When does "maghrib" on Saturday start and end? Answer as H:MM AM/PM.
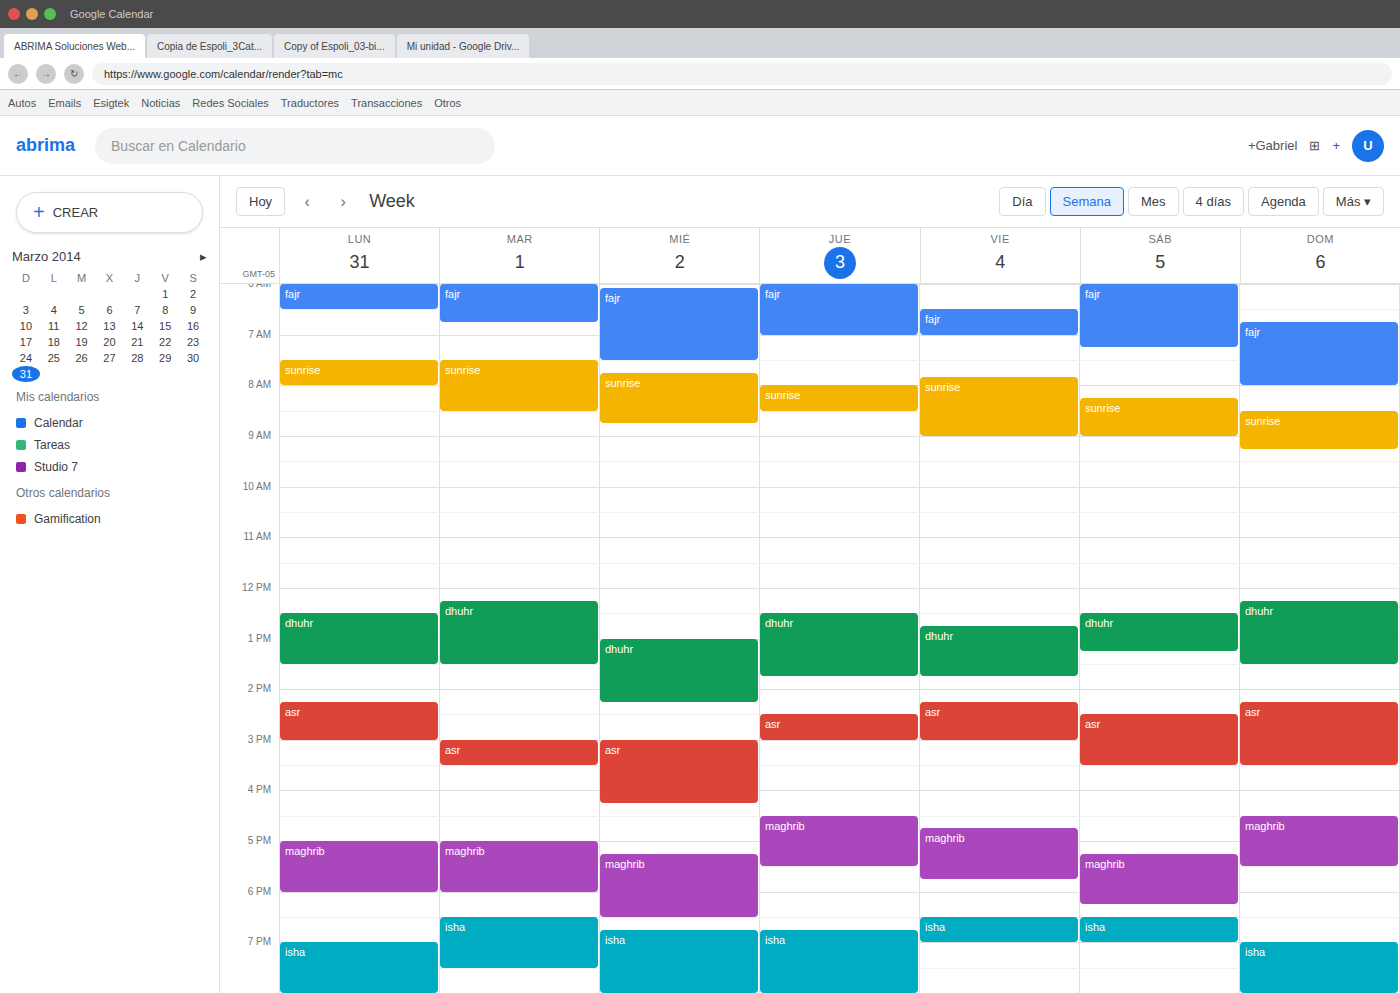
5:15 PM to 6:15 PM